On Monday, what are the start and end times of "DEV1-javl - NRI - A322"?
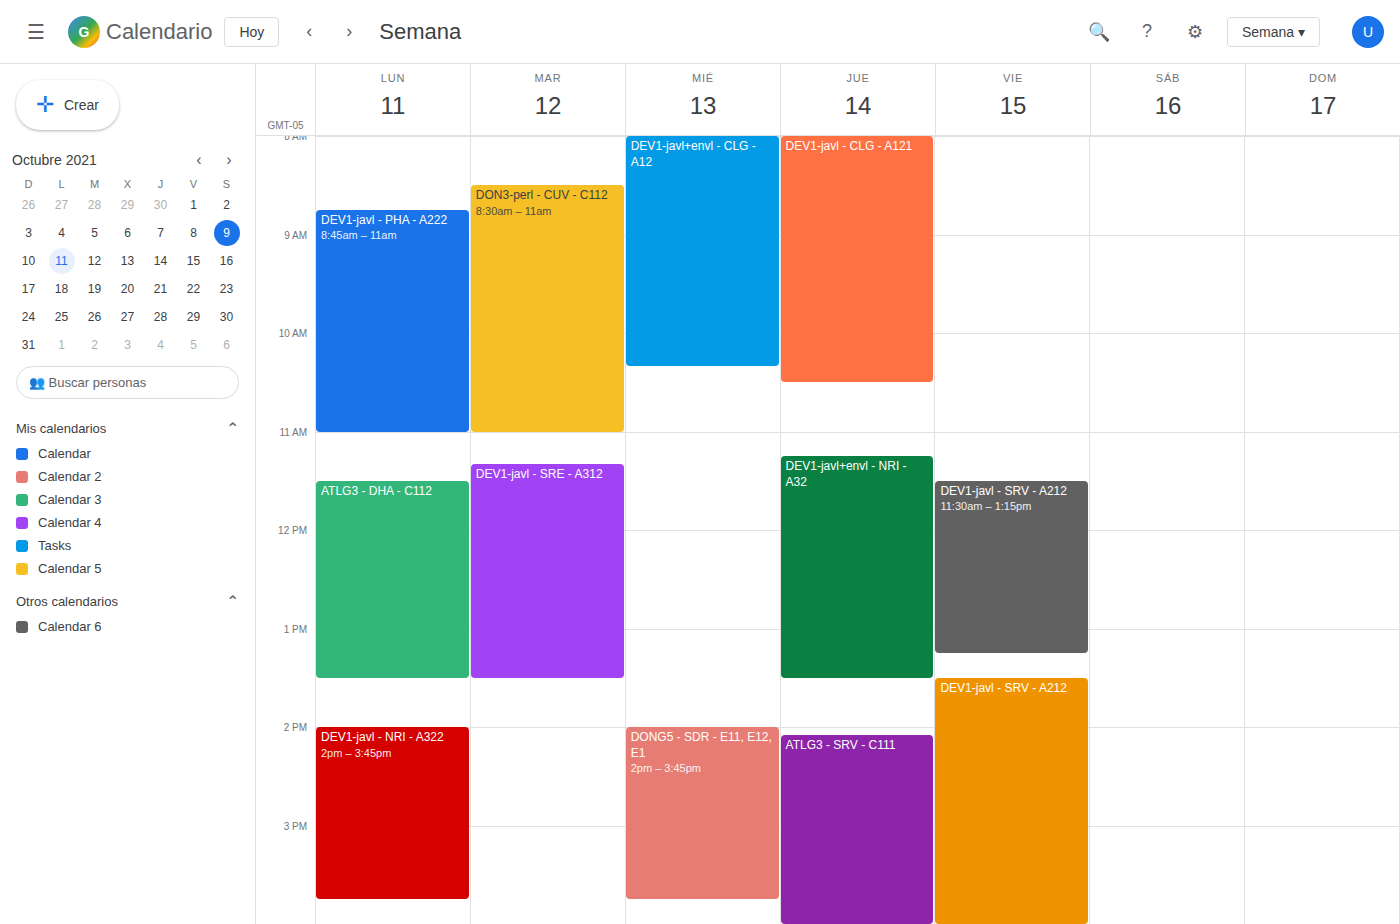
2:00 PM to 3:45 PM